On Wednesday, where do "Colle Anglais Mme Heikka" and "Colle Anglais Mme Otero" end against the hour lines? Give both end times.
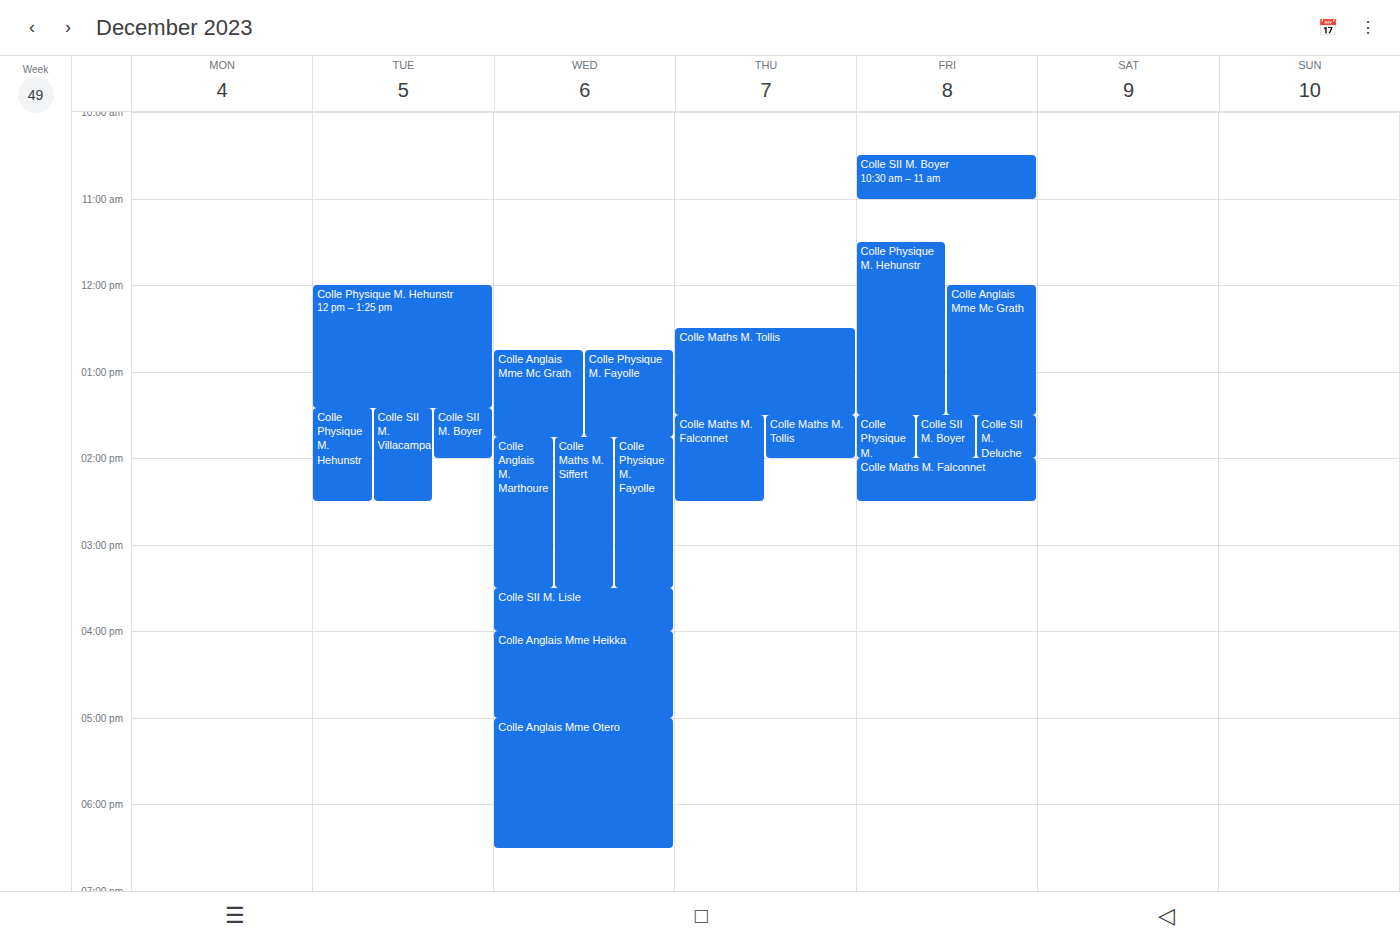
"Colle Anglais Mme Heikka": 5:00 PM, exactly on the 5 PM line. "Colle Anglais Mme Otero": 6:30 PM, halfway between the 6 PM and 7 PM lines.